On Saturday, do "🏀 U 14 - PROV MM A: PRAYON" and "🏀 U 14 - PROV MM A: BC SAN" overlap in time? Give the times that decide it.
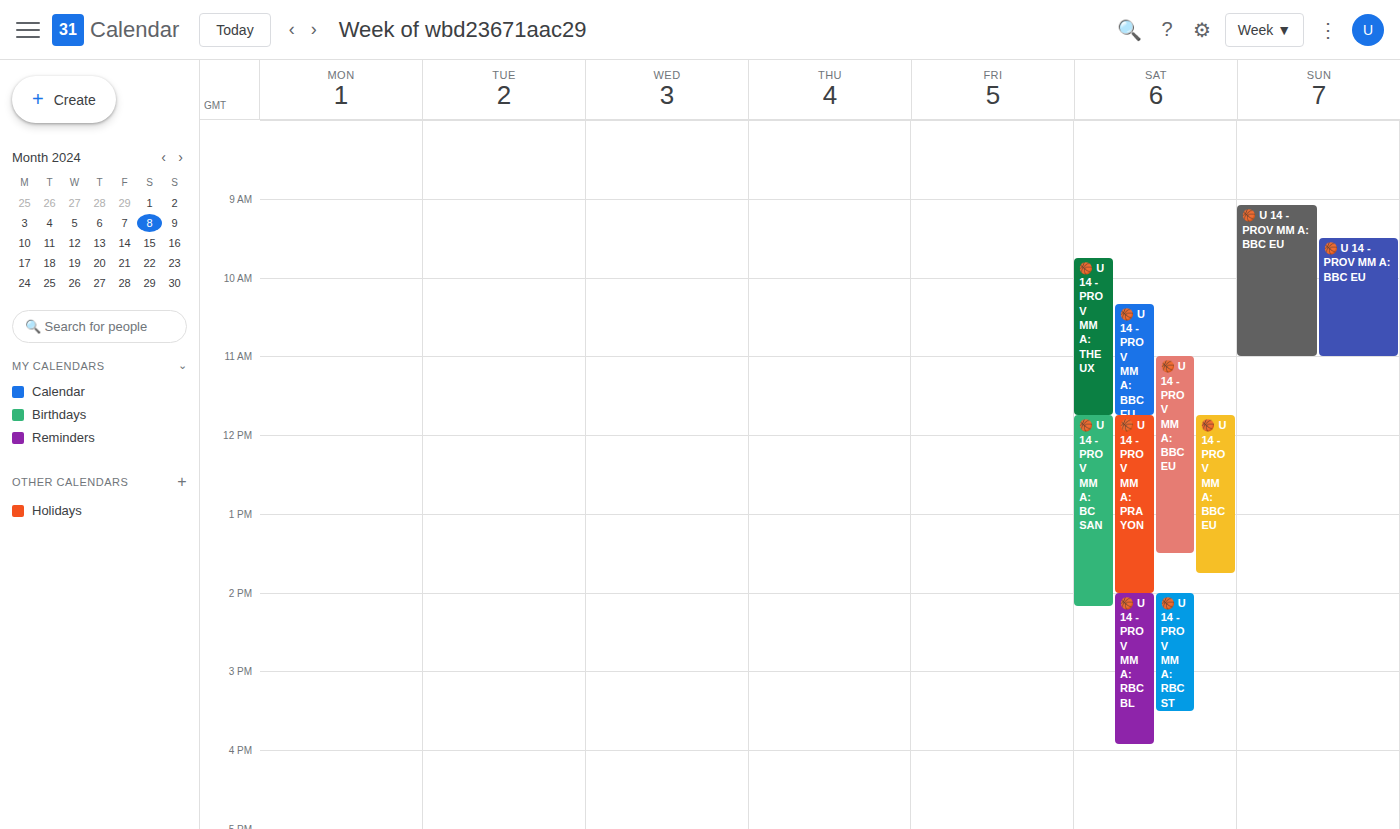
"🏀 U 14 - PROV MM A: PRAYON" runs 11:45 AM to 2:00 PM, inside "🏀 U 14 - PROV MM A: BC SAN" -- they overlap.